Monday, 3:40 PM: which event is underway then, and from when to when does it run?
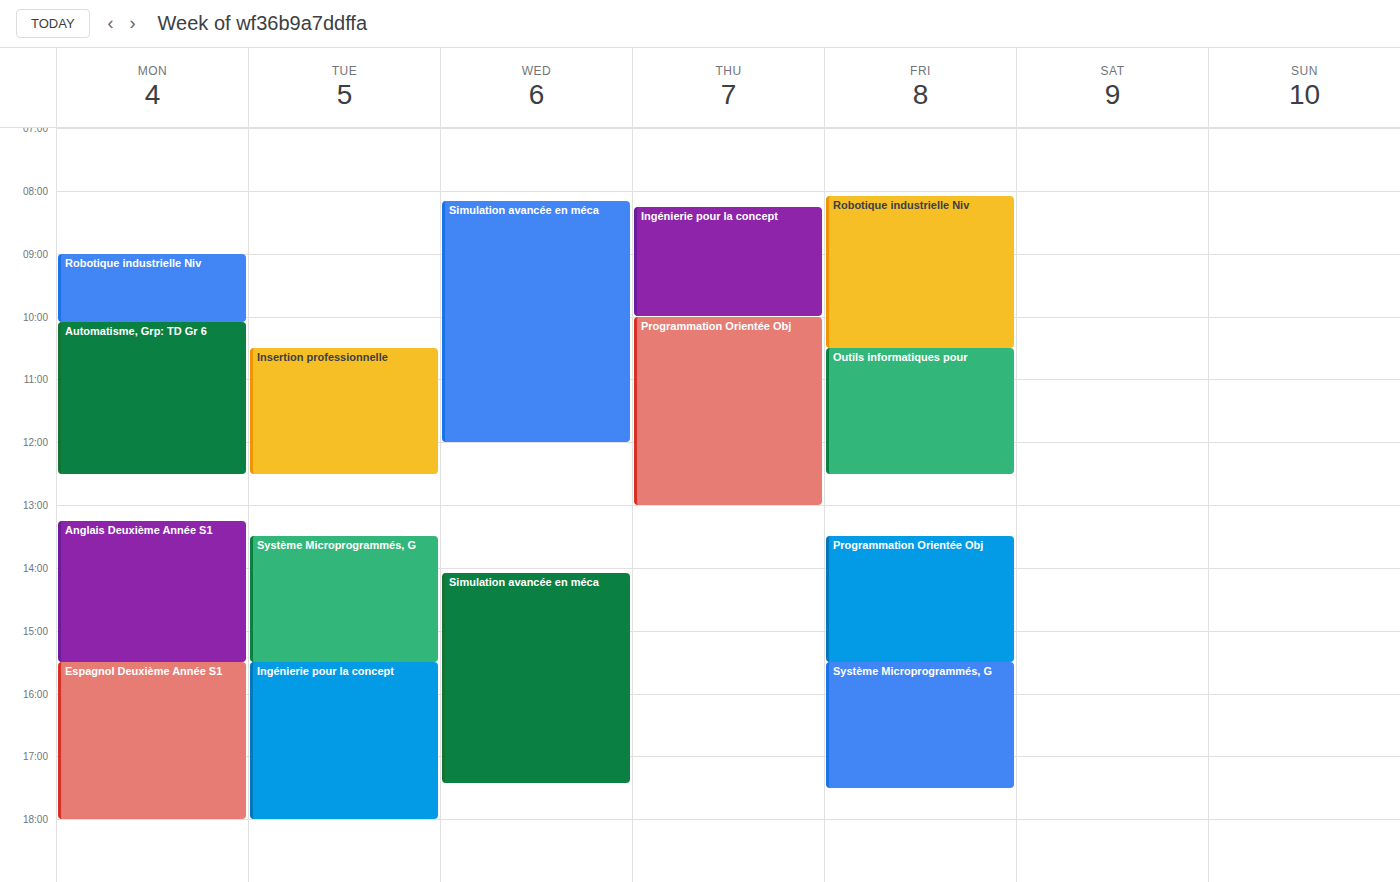
"Espagnol Deuxième Année S1", 3:30 PM to 6:00 PM